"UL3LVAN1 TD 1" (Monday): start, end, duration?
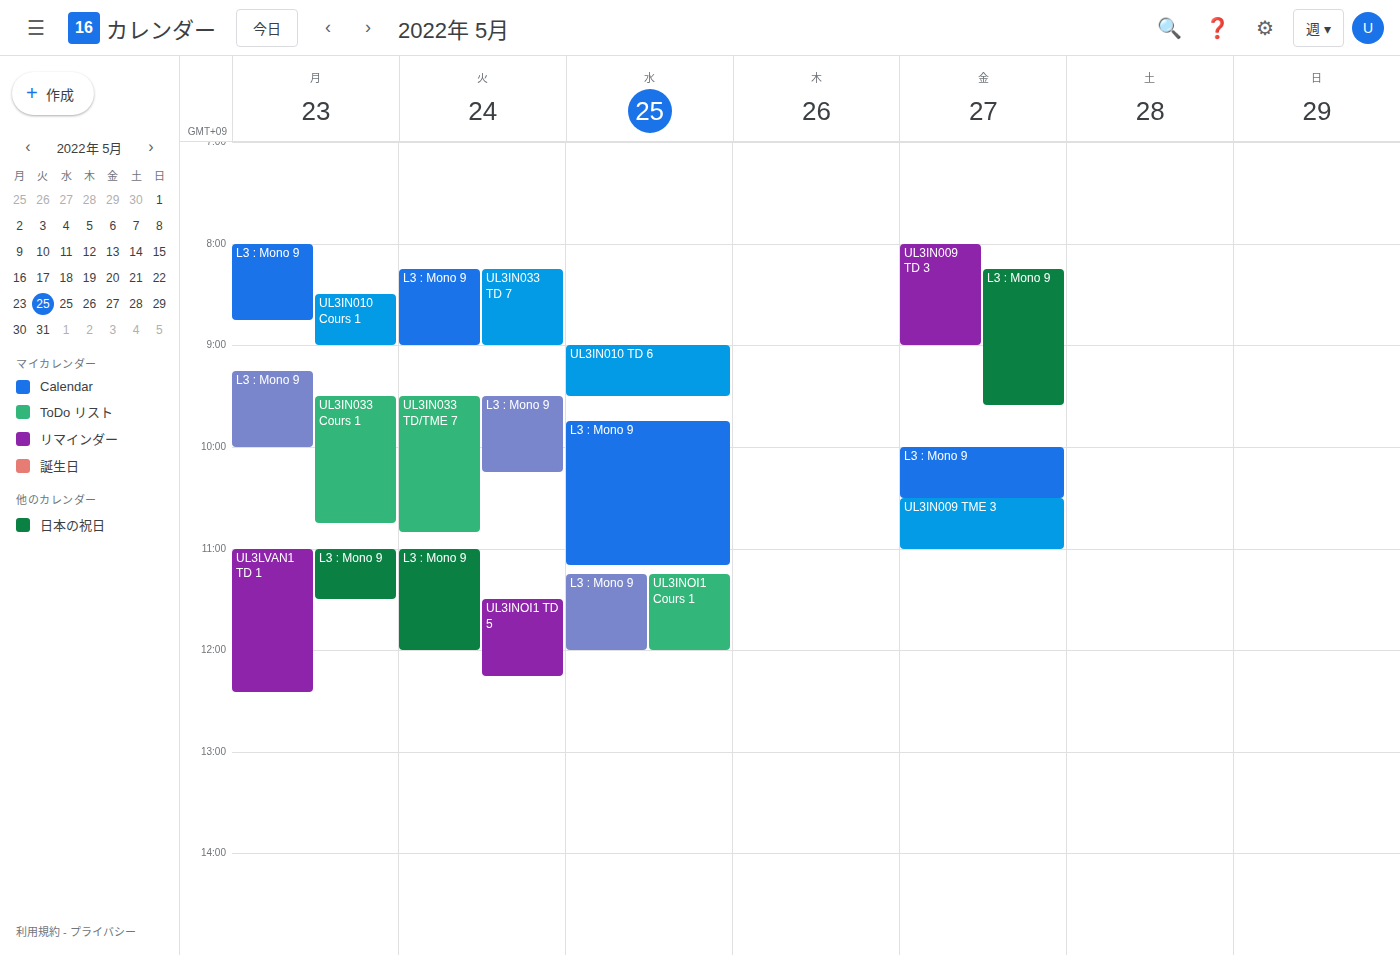
11:00 AM to 12:25 PM, 1 hour 25 minutes